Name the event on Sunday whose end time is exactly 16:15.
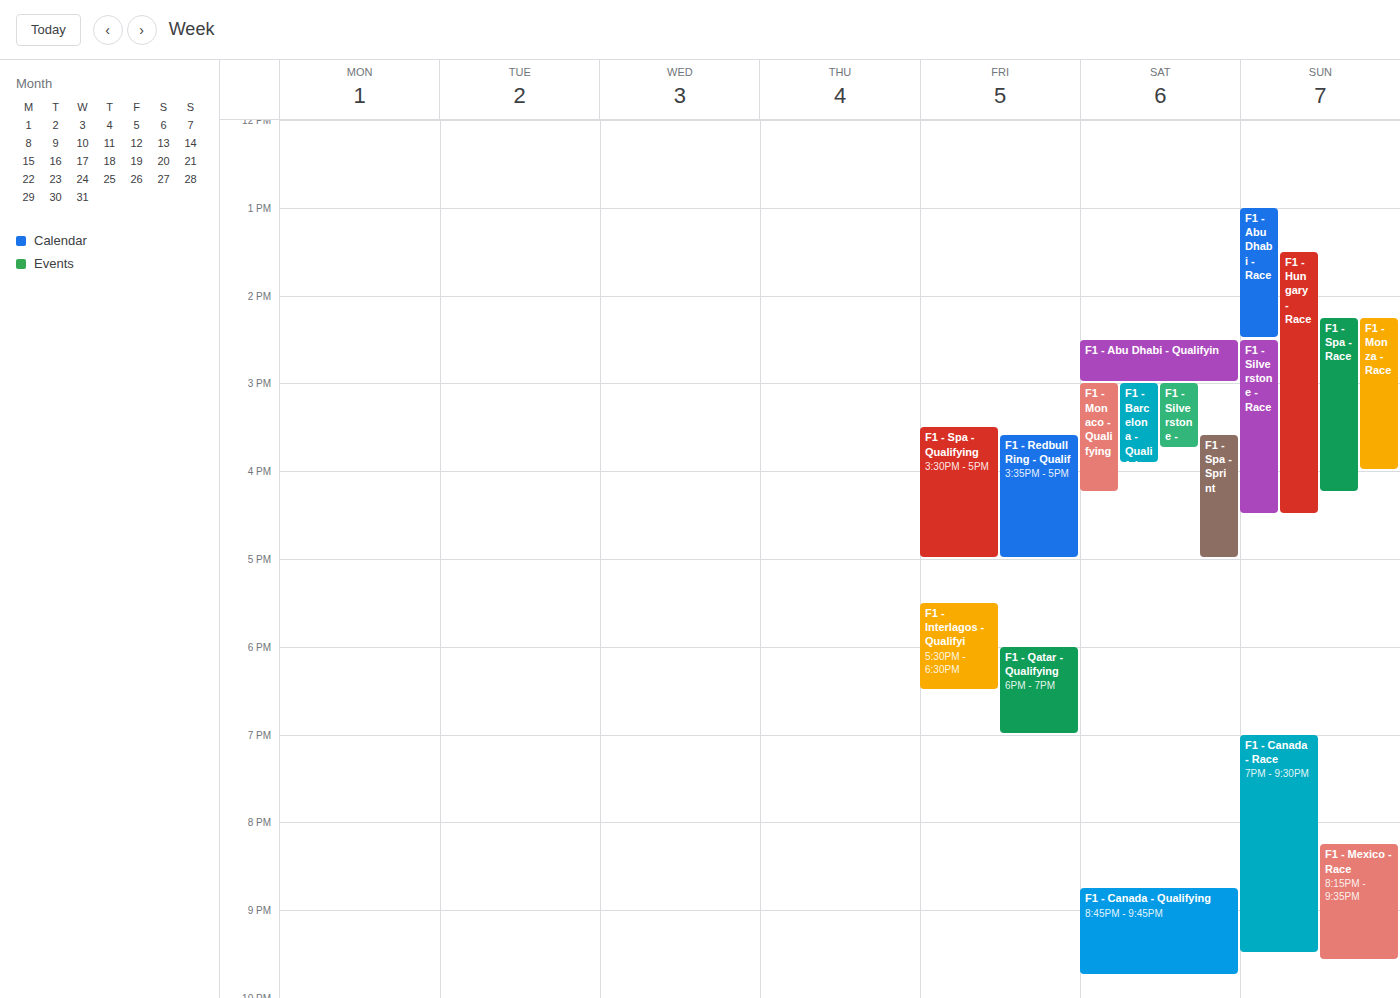
"F1 - Spa - Race"